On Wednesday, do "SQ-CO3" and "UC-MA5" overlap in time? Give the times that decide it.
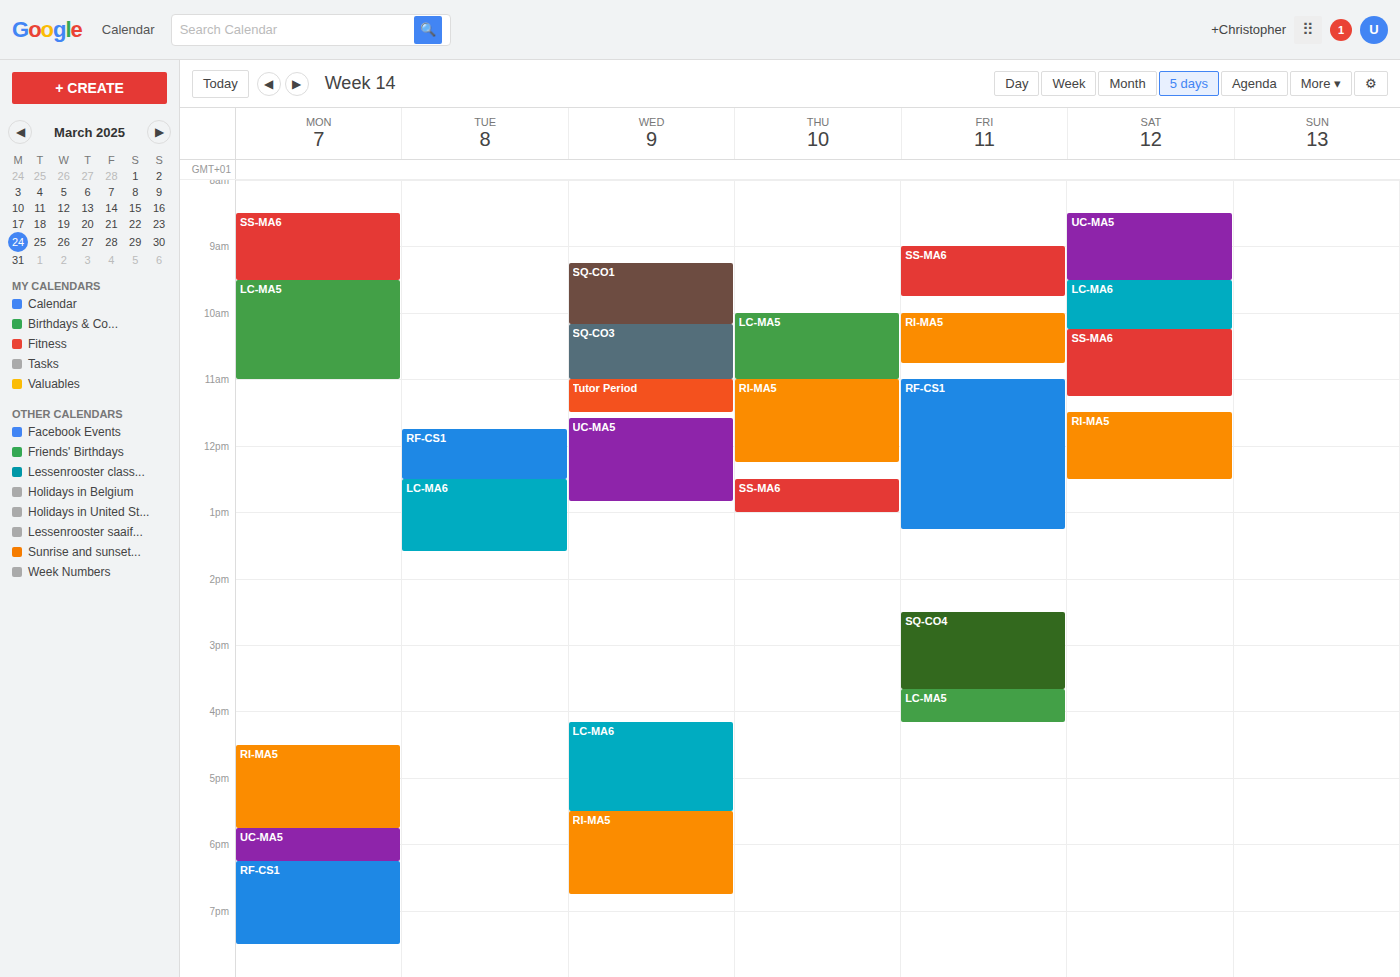
"SQ-CO3" ends at 11:00 AM and "UC-MA5" starts at 11:35 AM -- no overlap.